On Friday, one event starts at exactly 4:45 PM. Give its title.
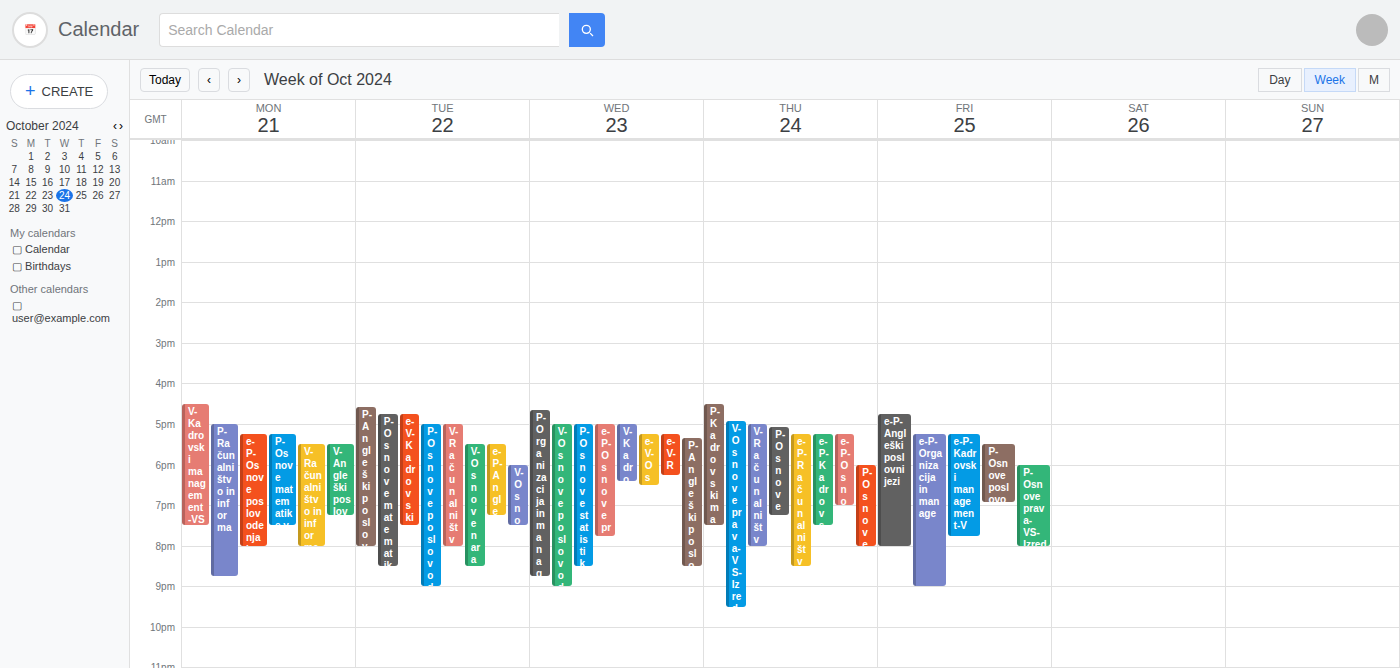
"e-P-Angleški poslovni jezi"